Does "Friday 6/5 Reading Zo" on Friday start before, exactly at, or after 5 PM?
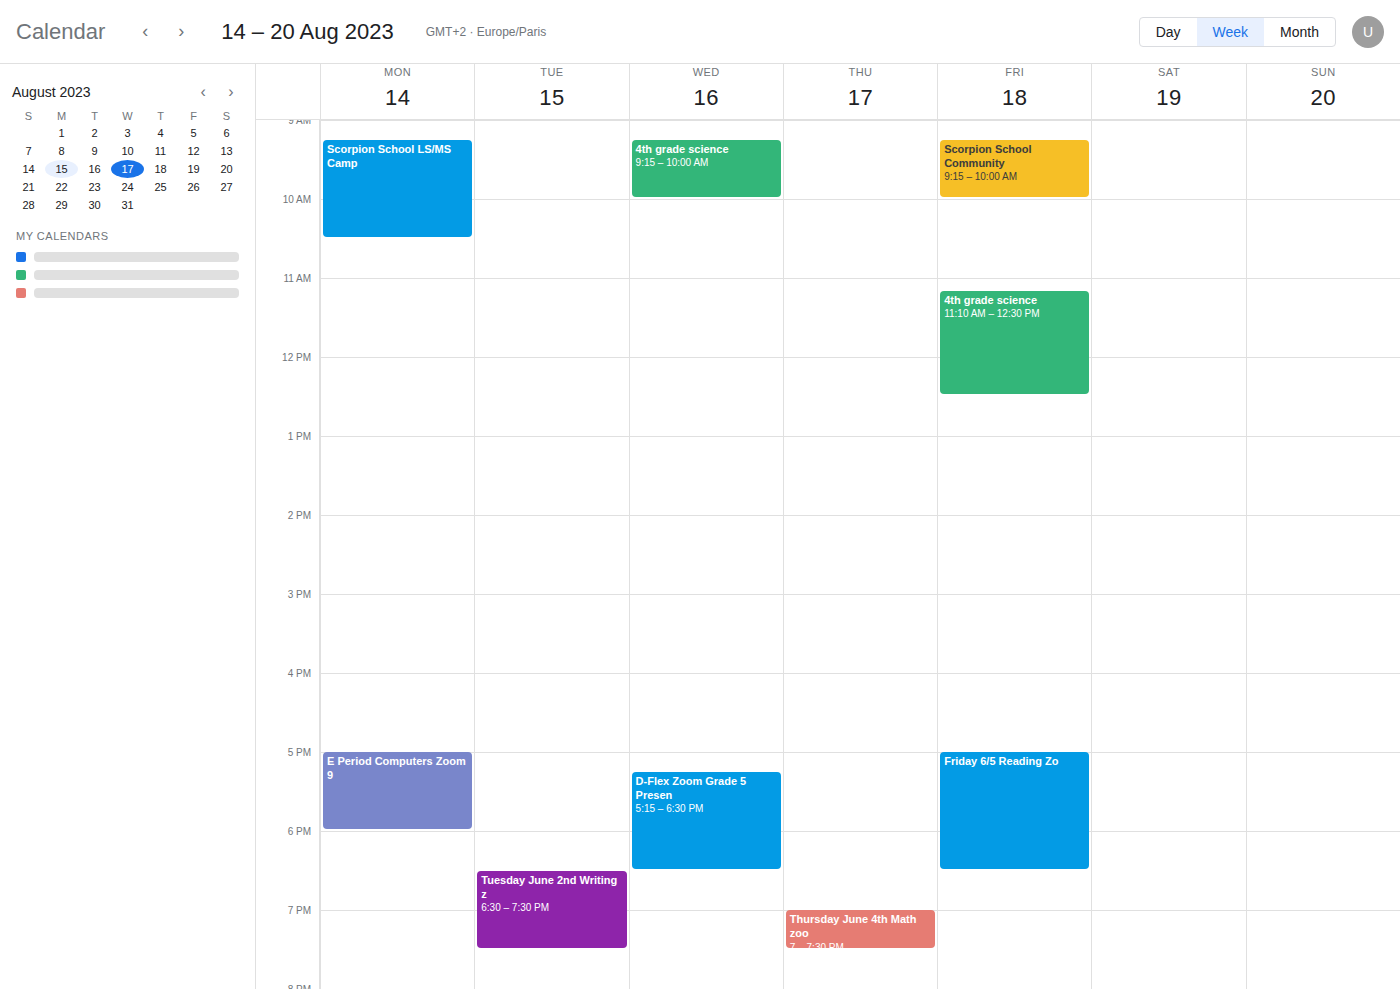
5:00 PM -- exactly at 5 PM, on the 5 PM line.